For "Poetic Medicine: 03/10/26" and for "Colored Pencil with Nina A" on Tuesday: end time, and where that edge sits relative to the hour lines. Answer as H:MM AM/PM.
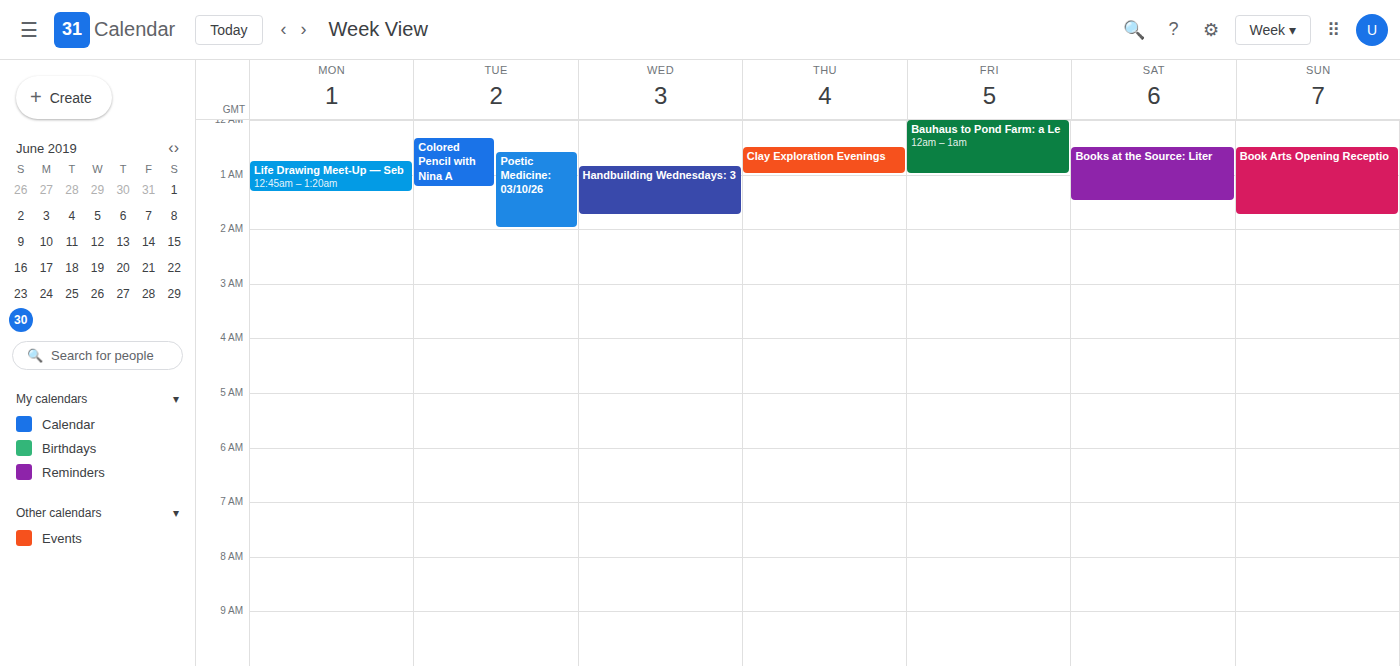
"Poetic Medicine: 03/10/26": 2:00 AM, exactly on the 2 AM line. "Colored Pencil with Nina A": 1:15 AM, neither: a quarter of the way from the 1 AM line to the 2 AM line.